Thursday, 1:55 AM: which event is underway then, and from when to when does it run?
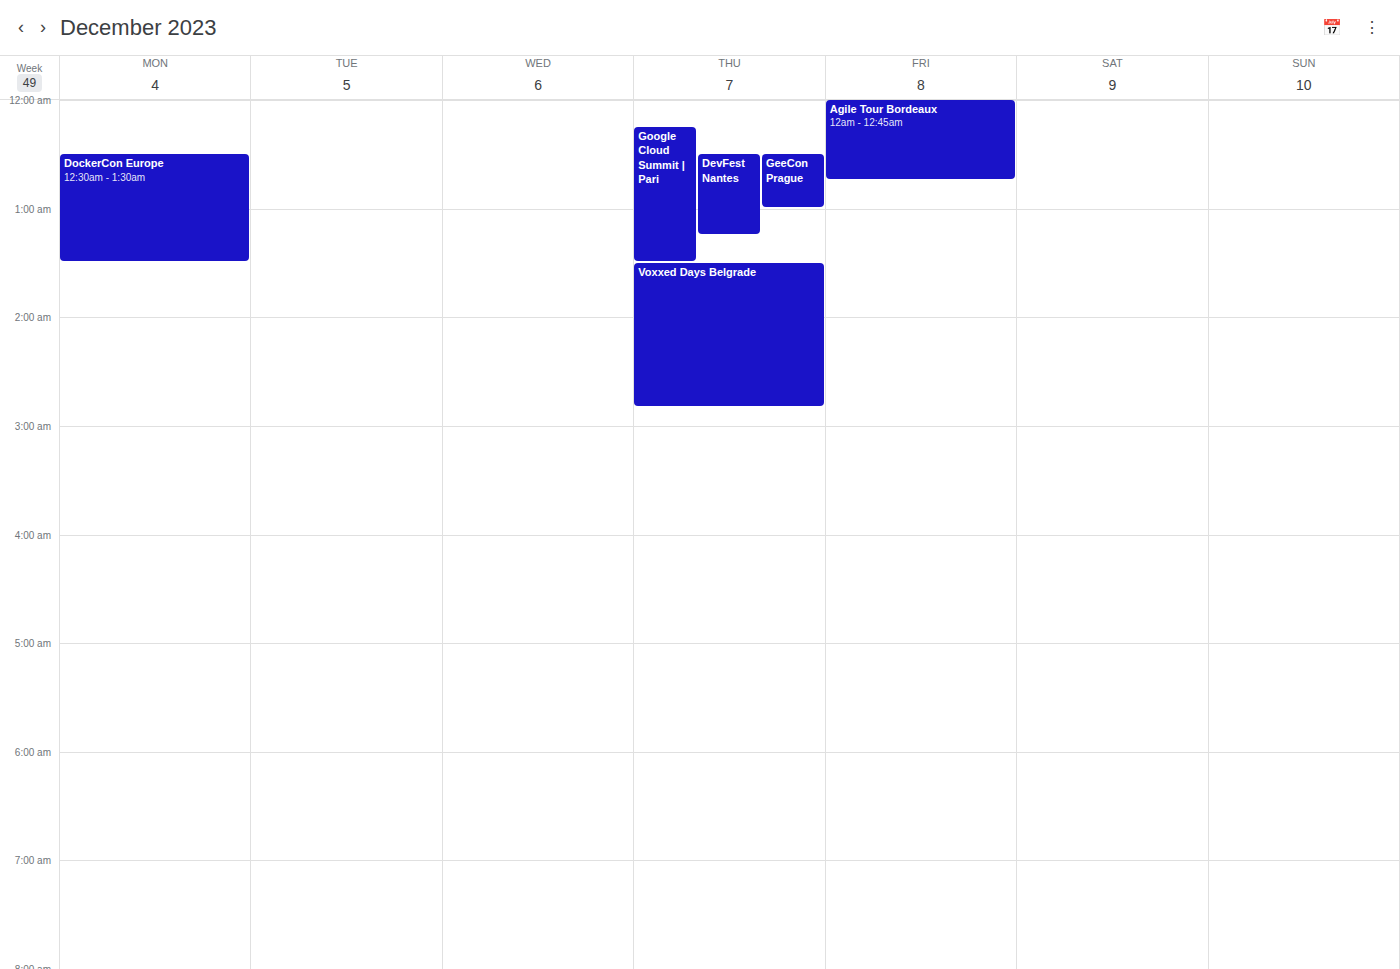
"Voxxed Days Belgrade", 1:30 AM to 2:50 AM